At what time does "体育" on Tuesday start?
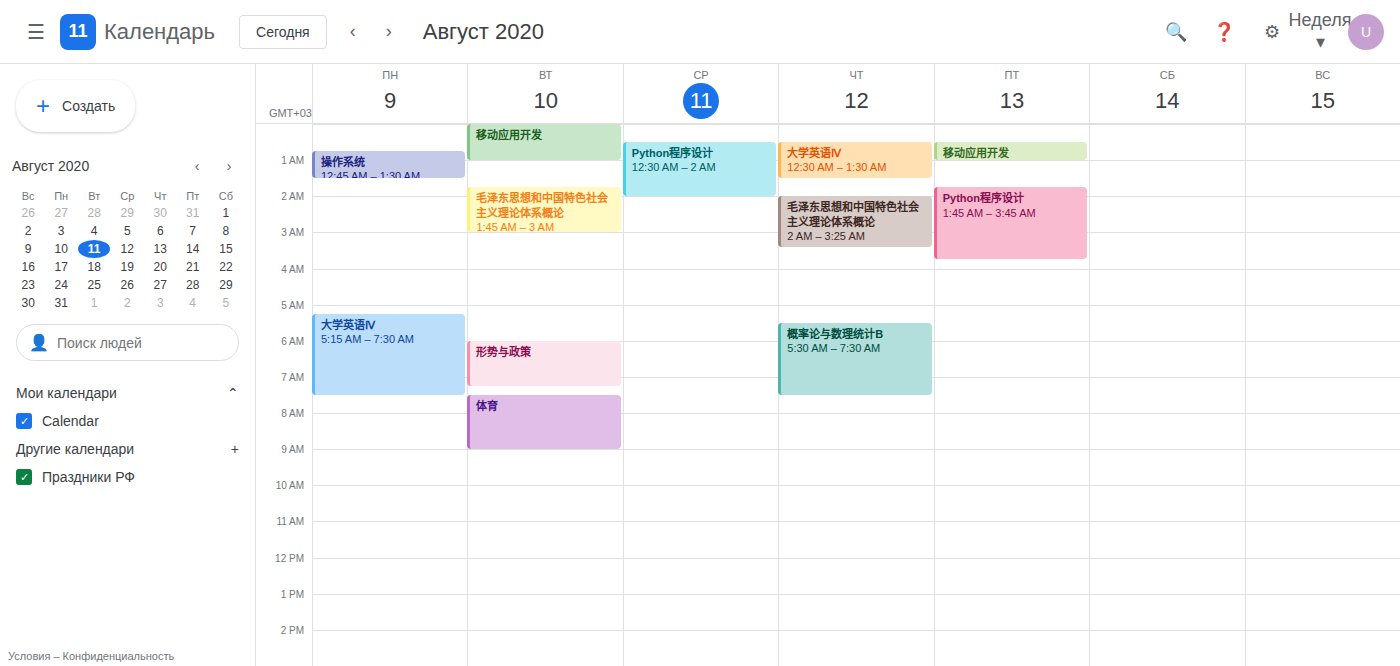
7:30 AM